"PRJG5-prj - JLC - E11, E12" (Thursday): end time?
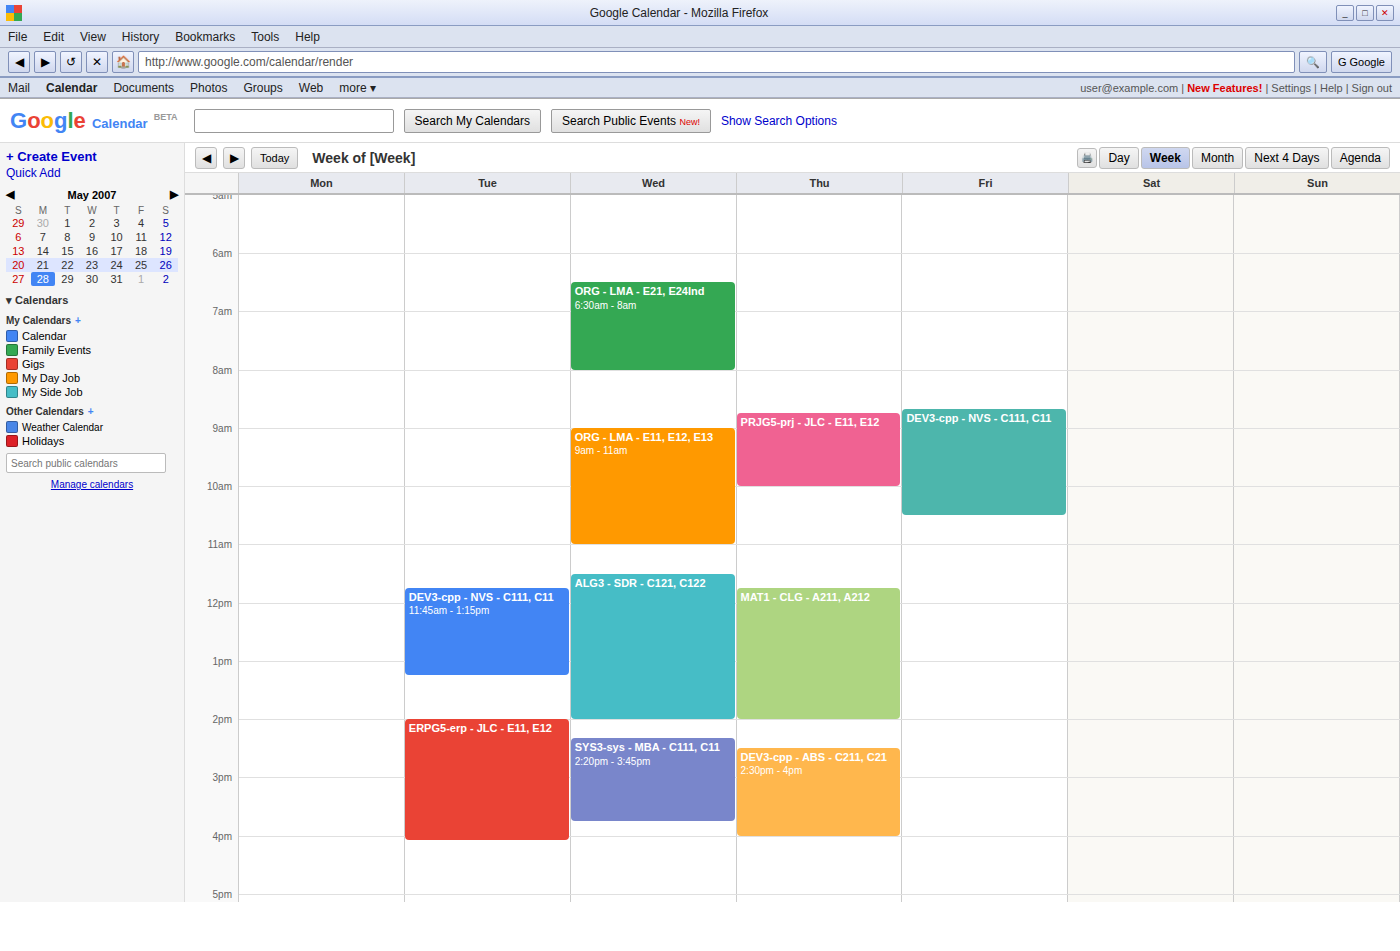
10:00 AM